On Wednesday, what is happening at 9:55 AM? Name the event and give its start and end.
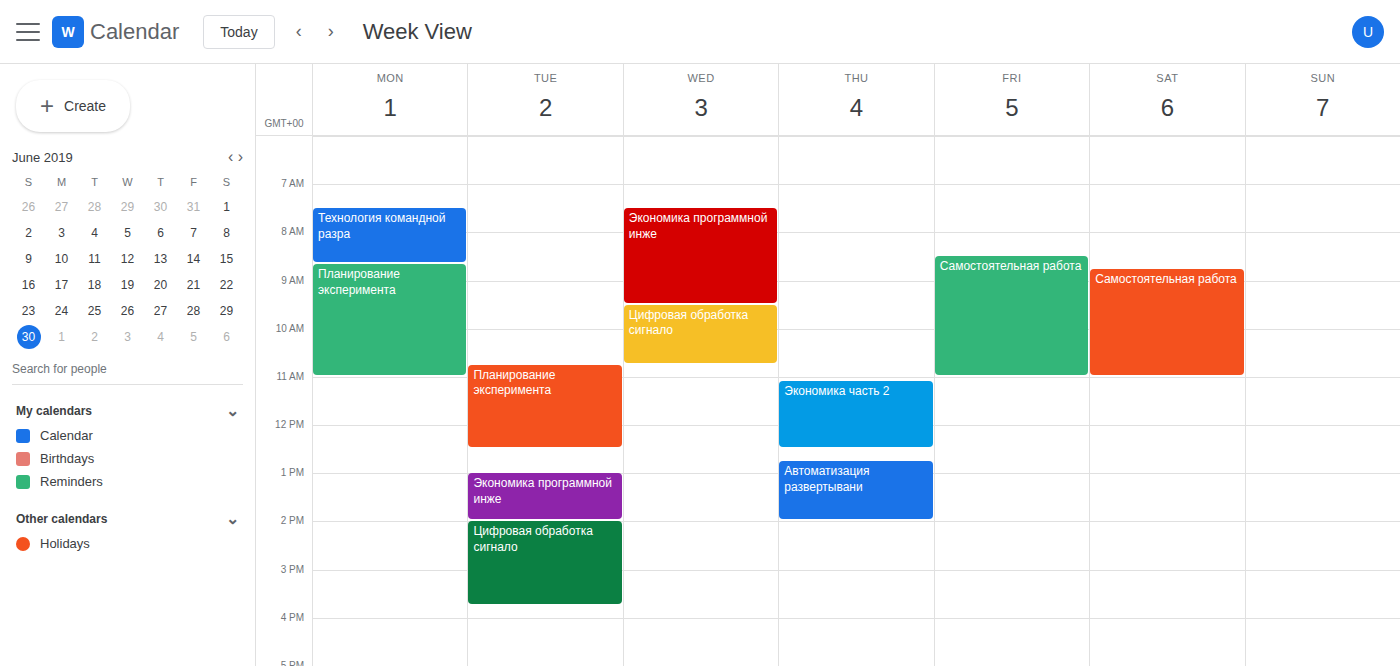
"Цифровая обработка сигнало", 9:30 AM to 10:45 AM